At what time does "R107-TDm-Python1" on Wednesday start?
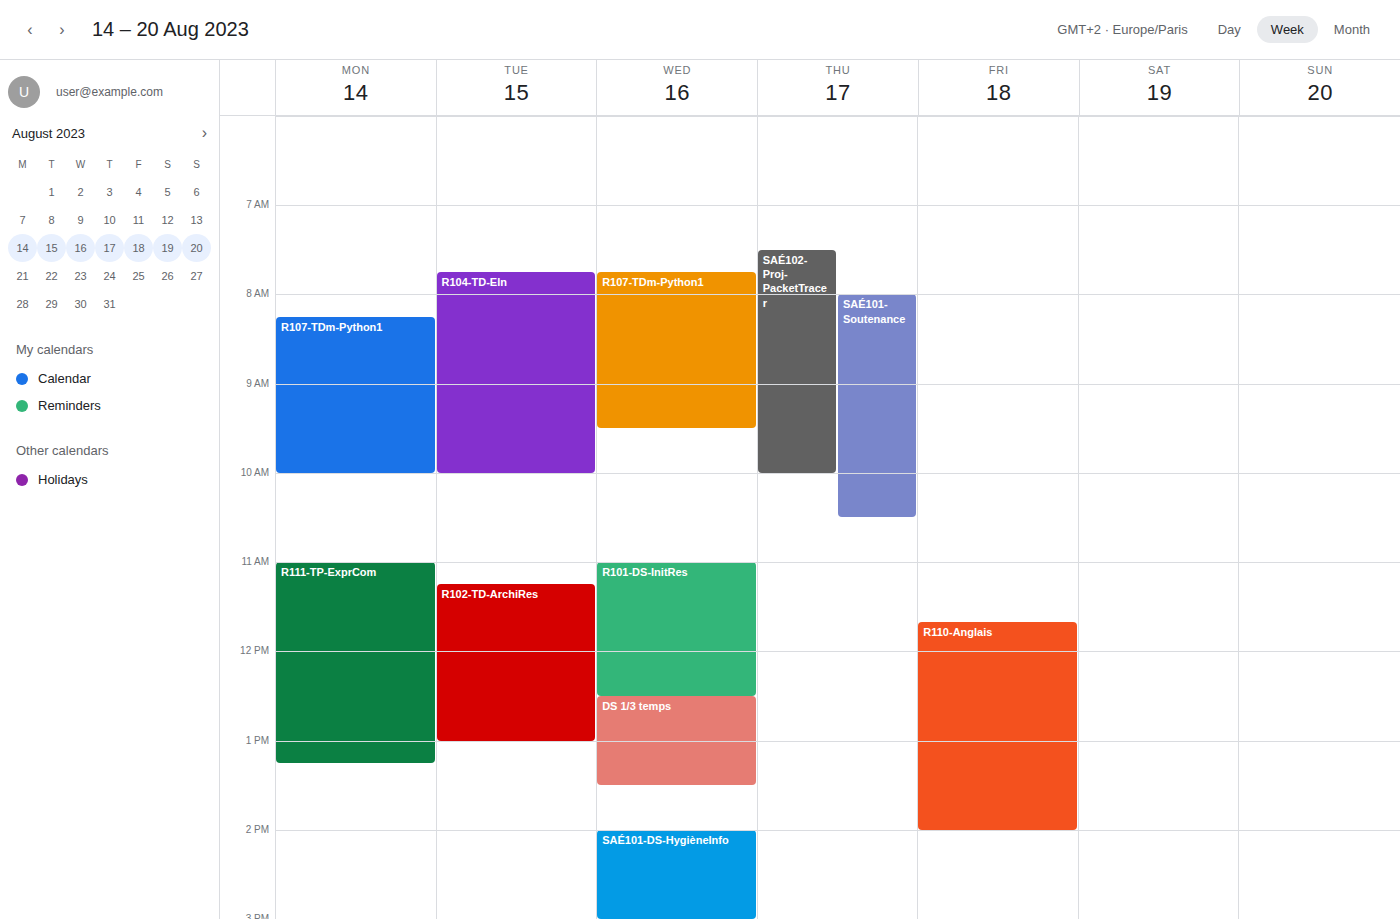
7:45 AM